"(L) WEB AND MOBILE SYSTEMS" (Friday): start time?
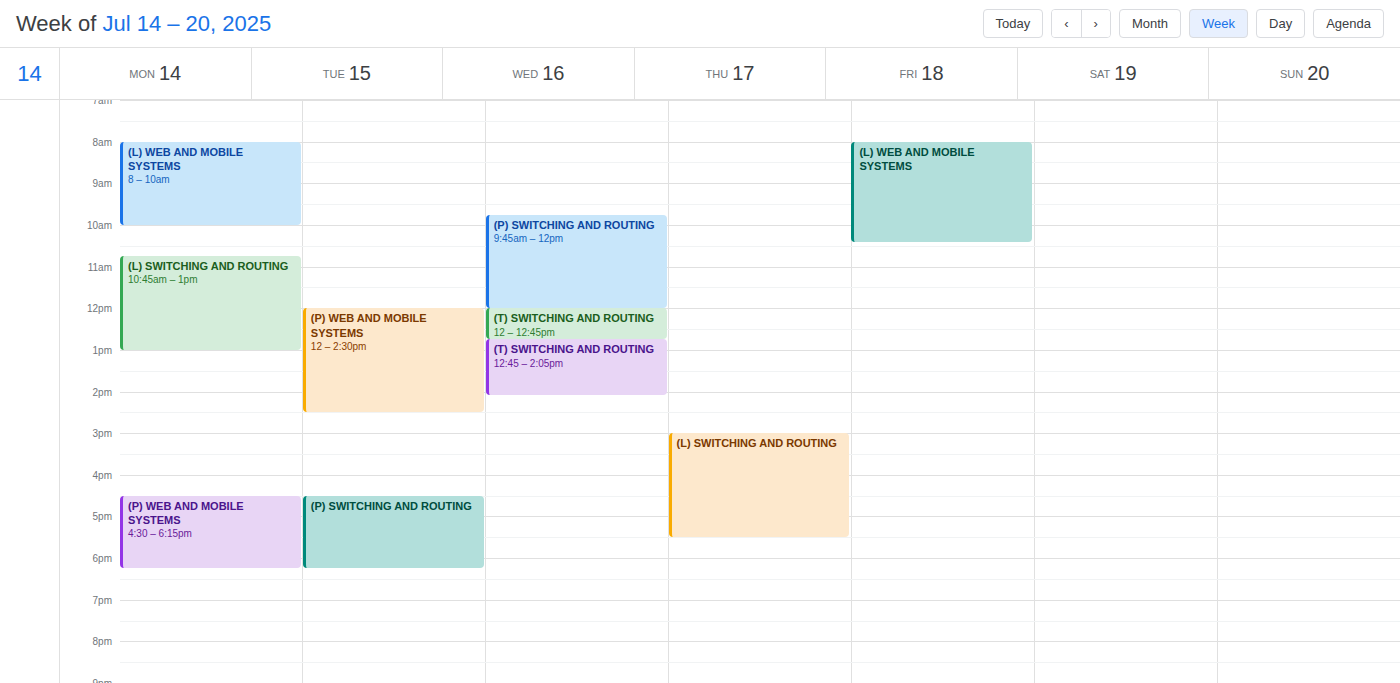
8:00 AM